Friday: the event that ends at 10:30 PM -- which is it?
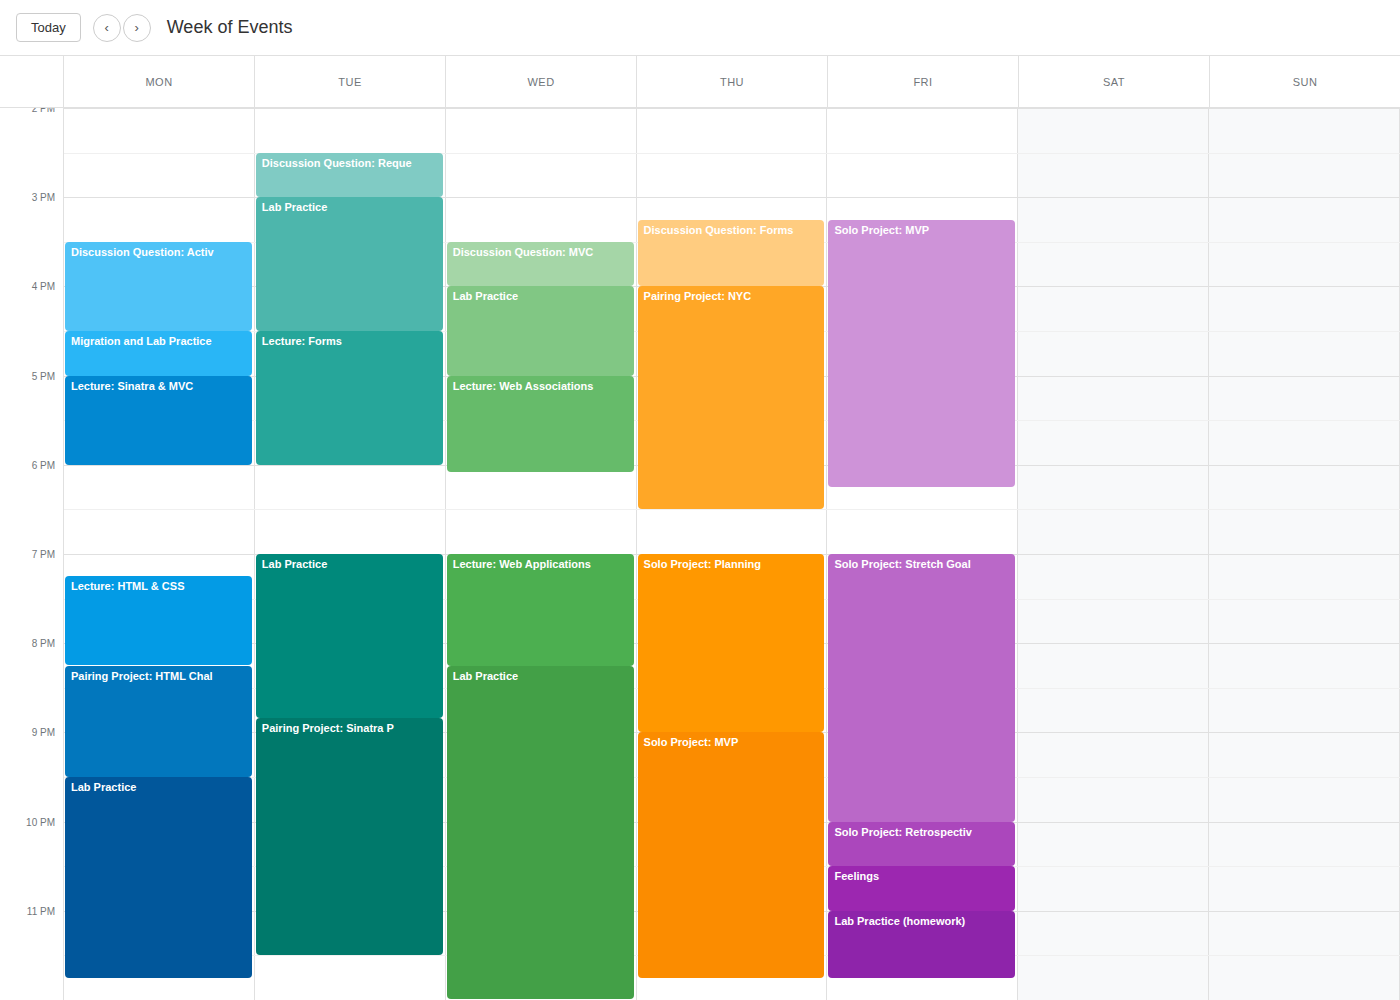
"Solo Project: Retrospectiv"